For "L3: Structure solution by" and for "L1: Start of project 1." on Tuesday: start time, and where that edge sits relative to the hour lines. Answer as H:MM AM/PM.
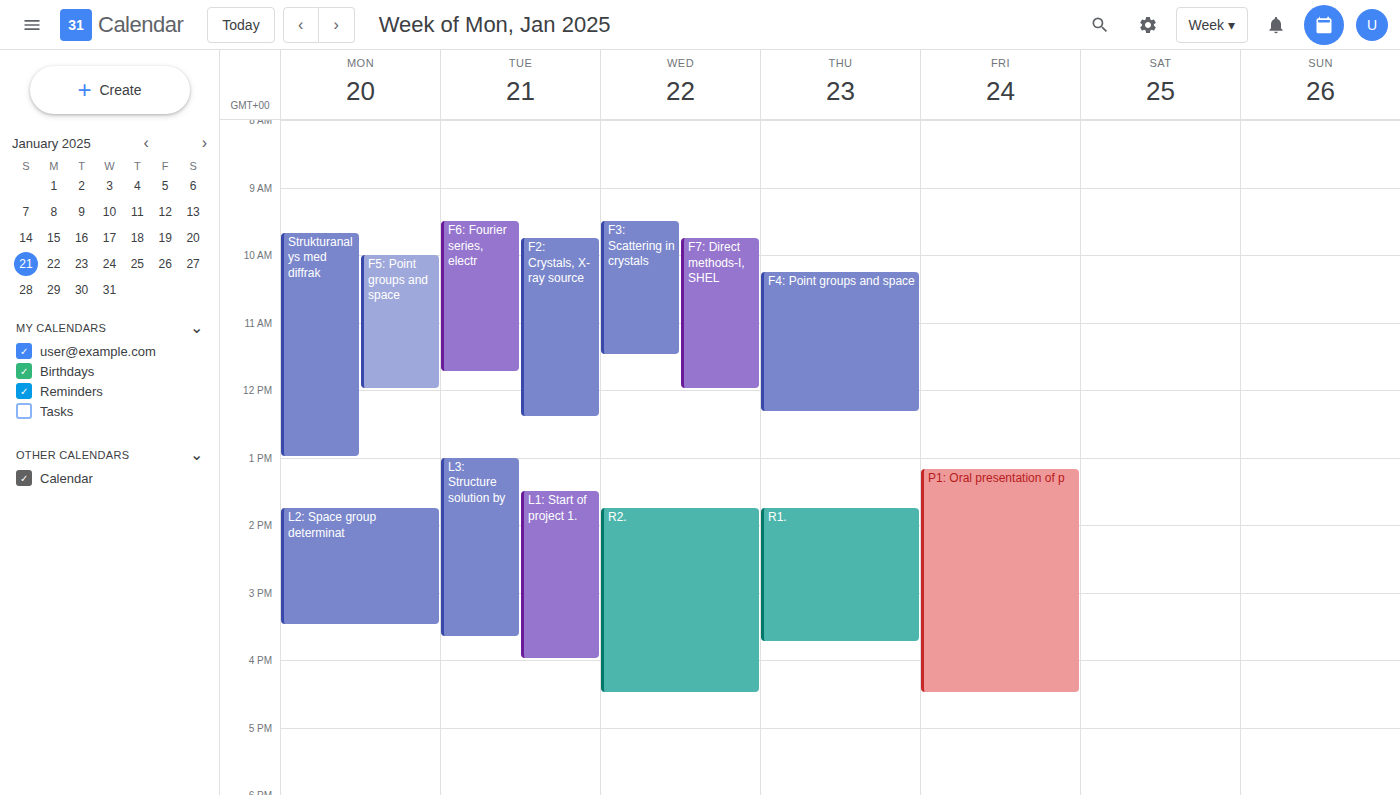
"L3: Structure solution by": 1:00 PM, exactly on the 1 PM line. "L1: Start of project 1.": 1:30 PM, halfway between the 1 PM and 2 PM lines.